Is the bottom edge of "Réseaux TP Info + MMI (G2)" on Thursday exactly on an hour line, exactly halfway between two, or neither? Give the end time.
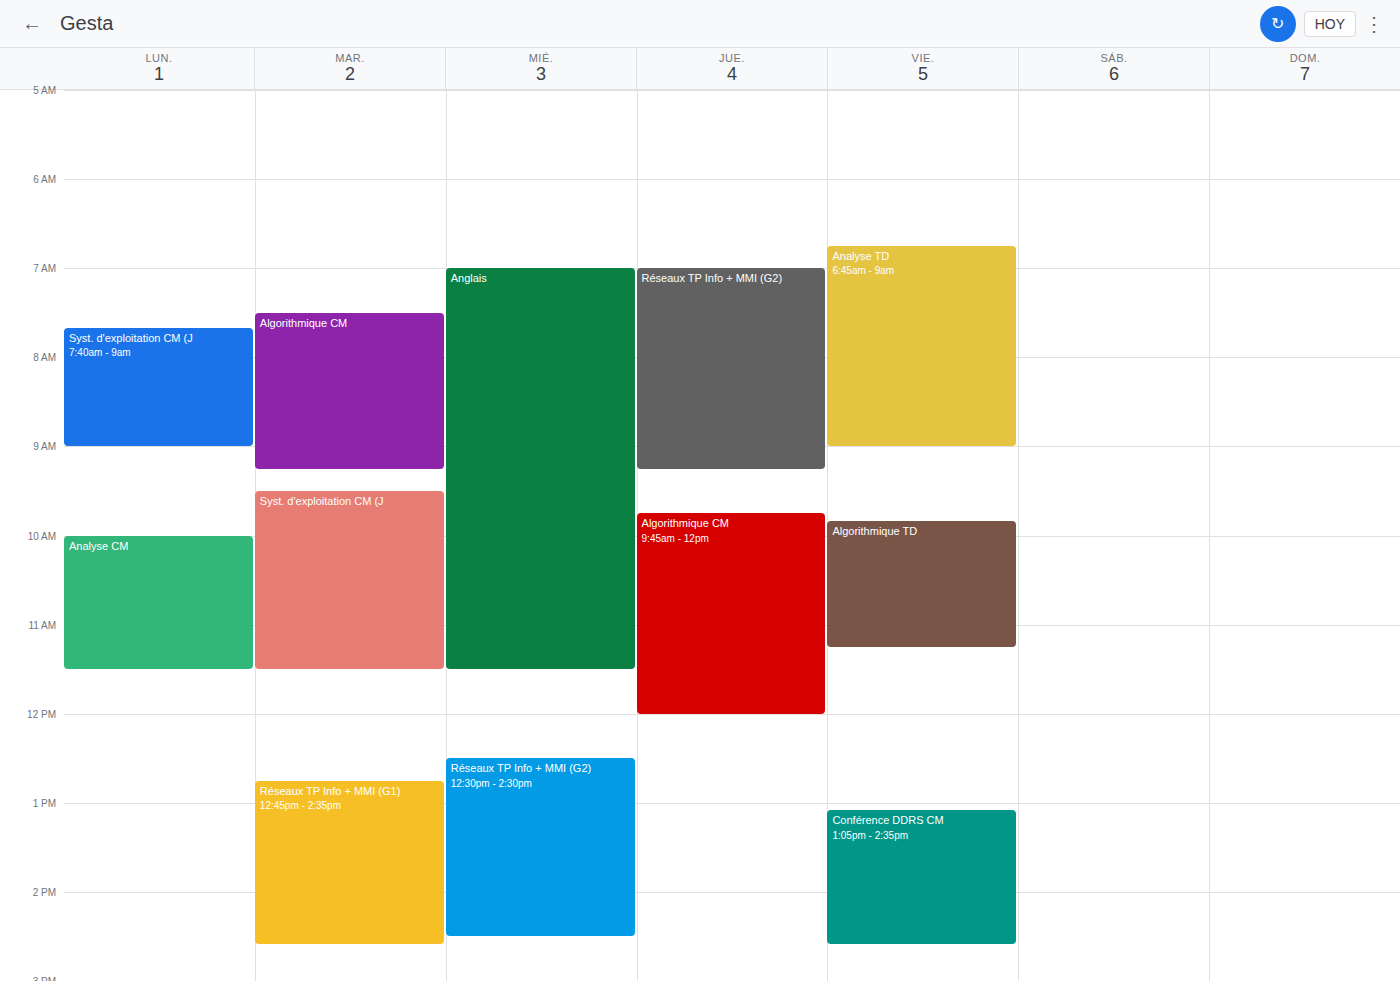
09:15 -- neither: a quarter of the way from the 09:00 line to the 10:00 line.